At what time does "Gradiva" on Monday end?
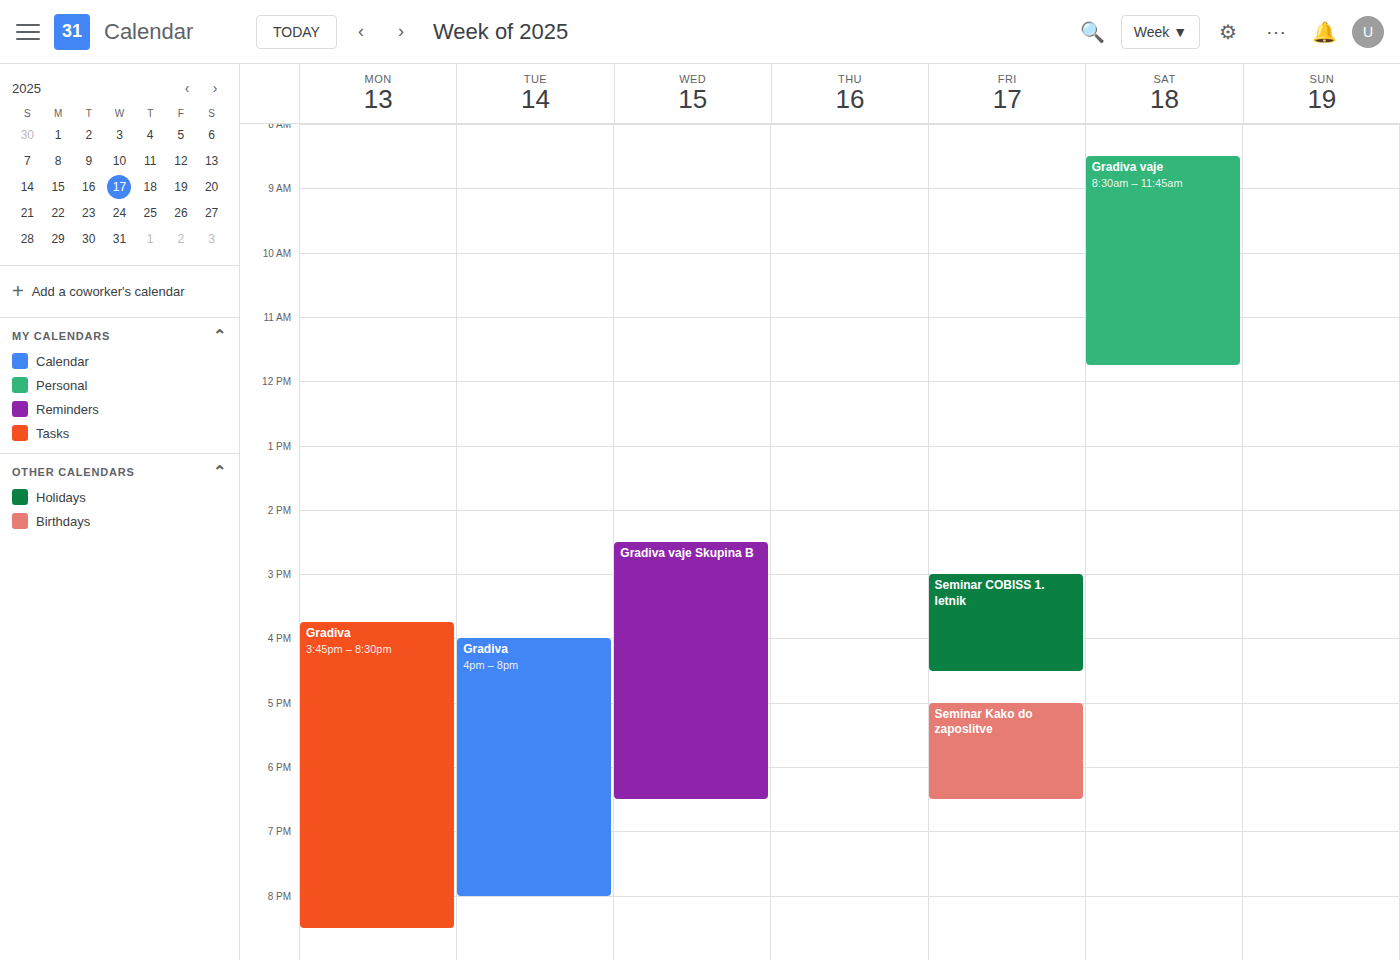
8:30 PM